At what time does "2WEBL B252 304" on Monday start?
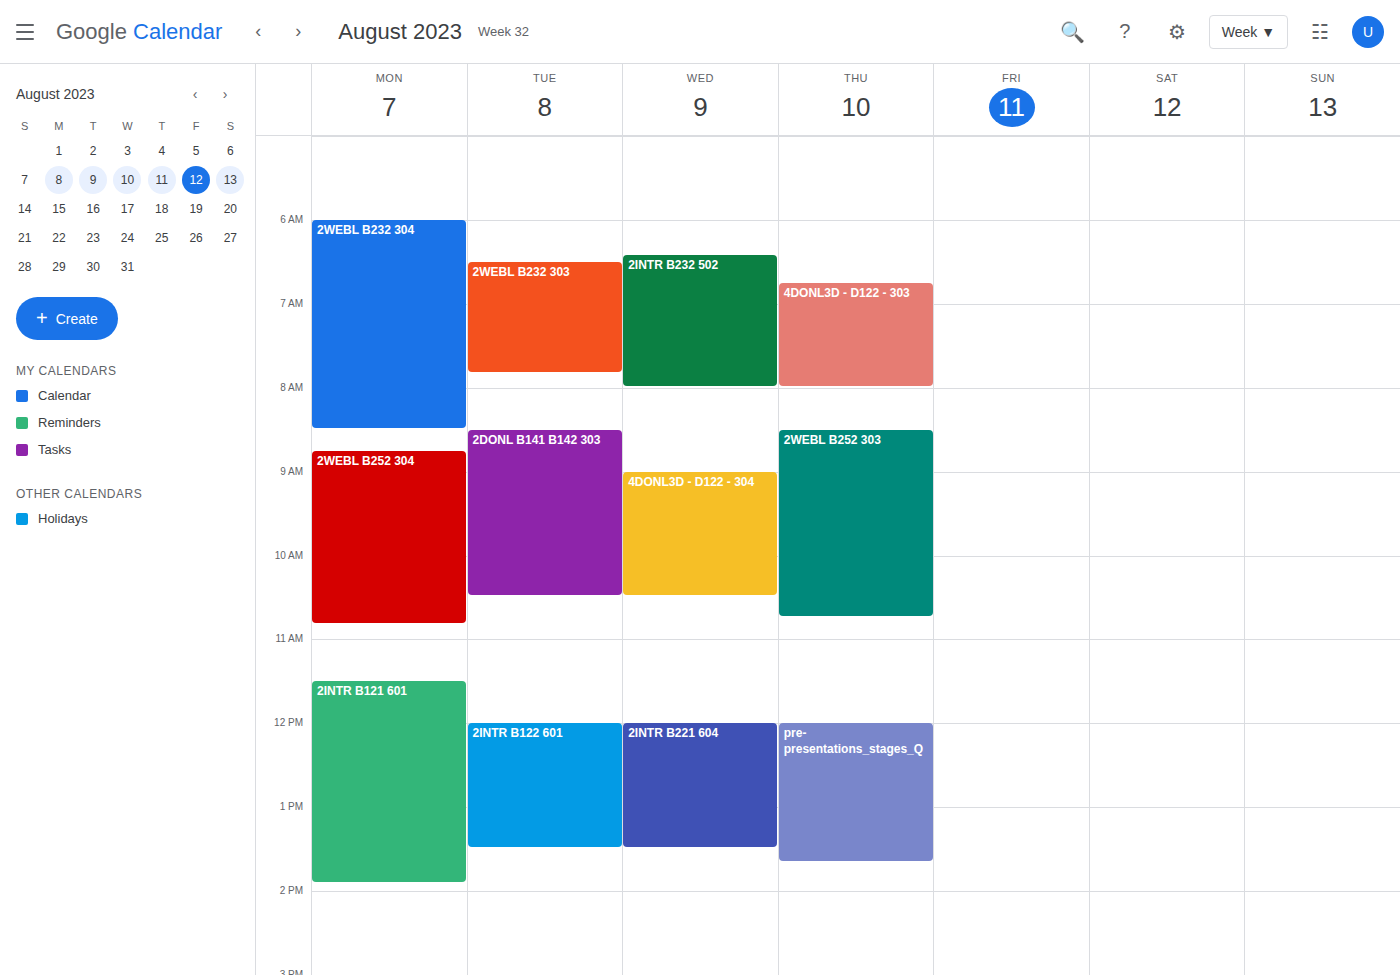
8:45 AM